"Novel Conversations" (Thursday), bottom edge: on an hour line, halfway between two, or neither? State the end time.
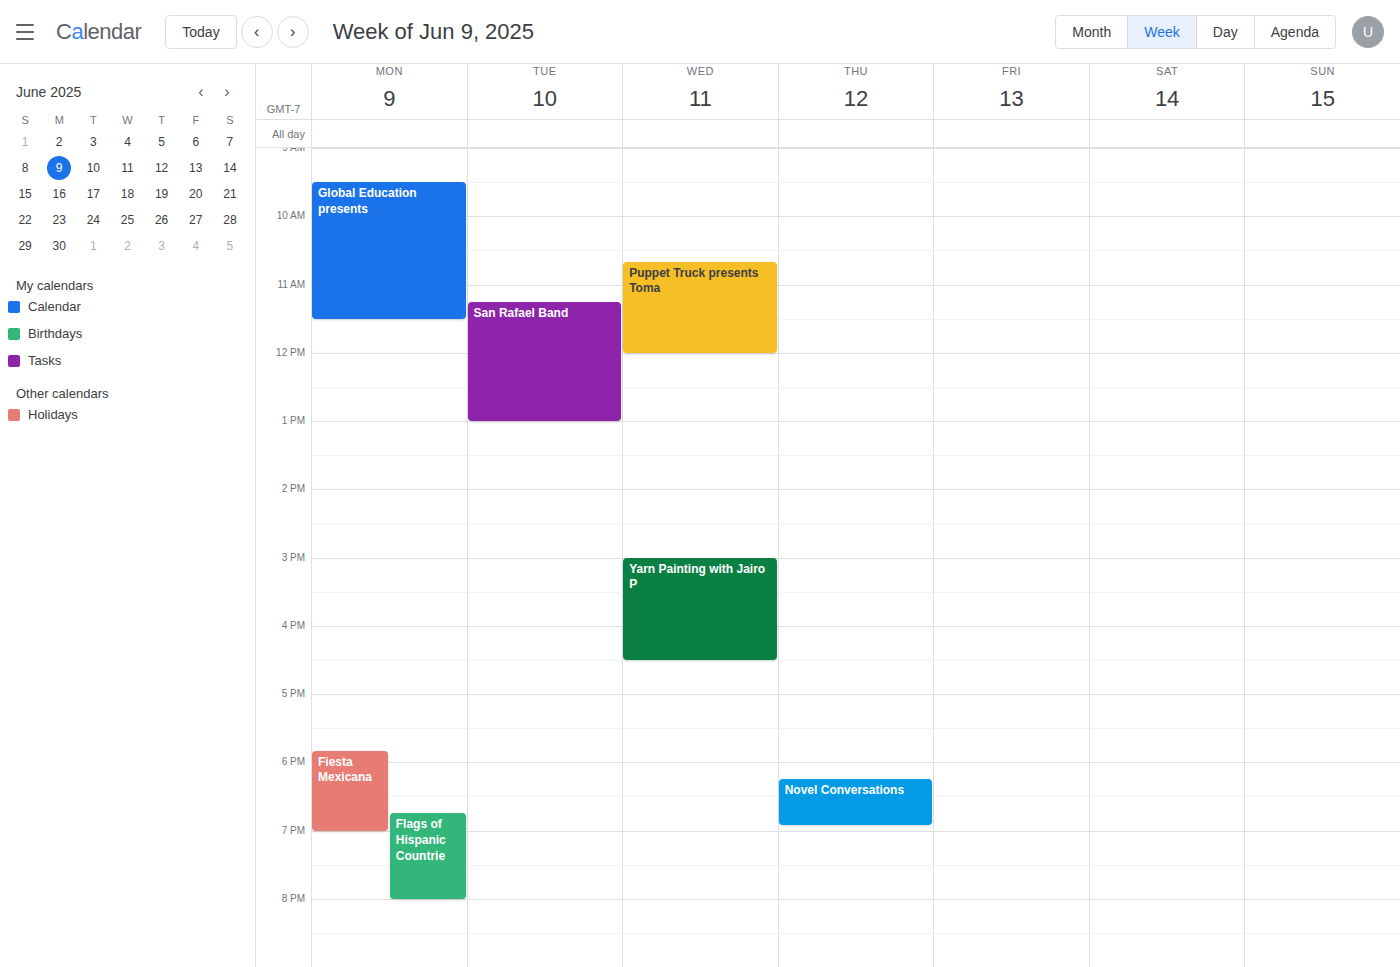
6:55 PM -- neither: 55 minutes below the 6 PM line and 5 minutes above the 7 PM line.